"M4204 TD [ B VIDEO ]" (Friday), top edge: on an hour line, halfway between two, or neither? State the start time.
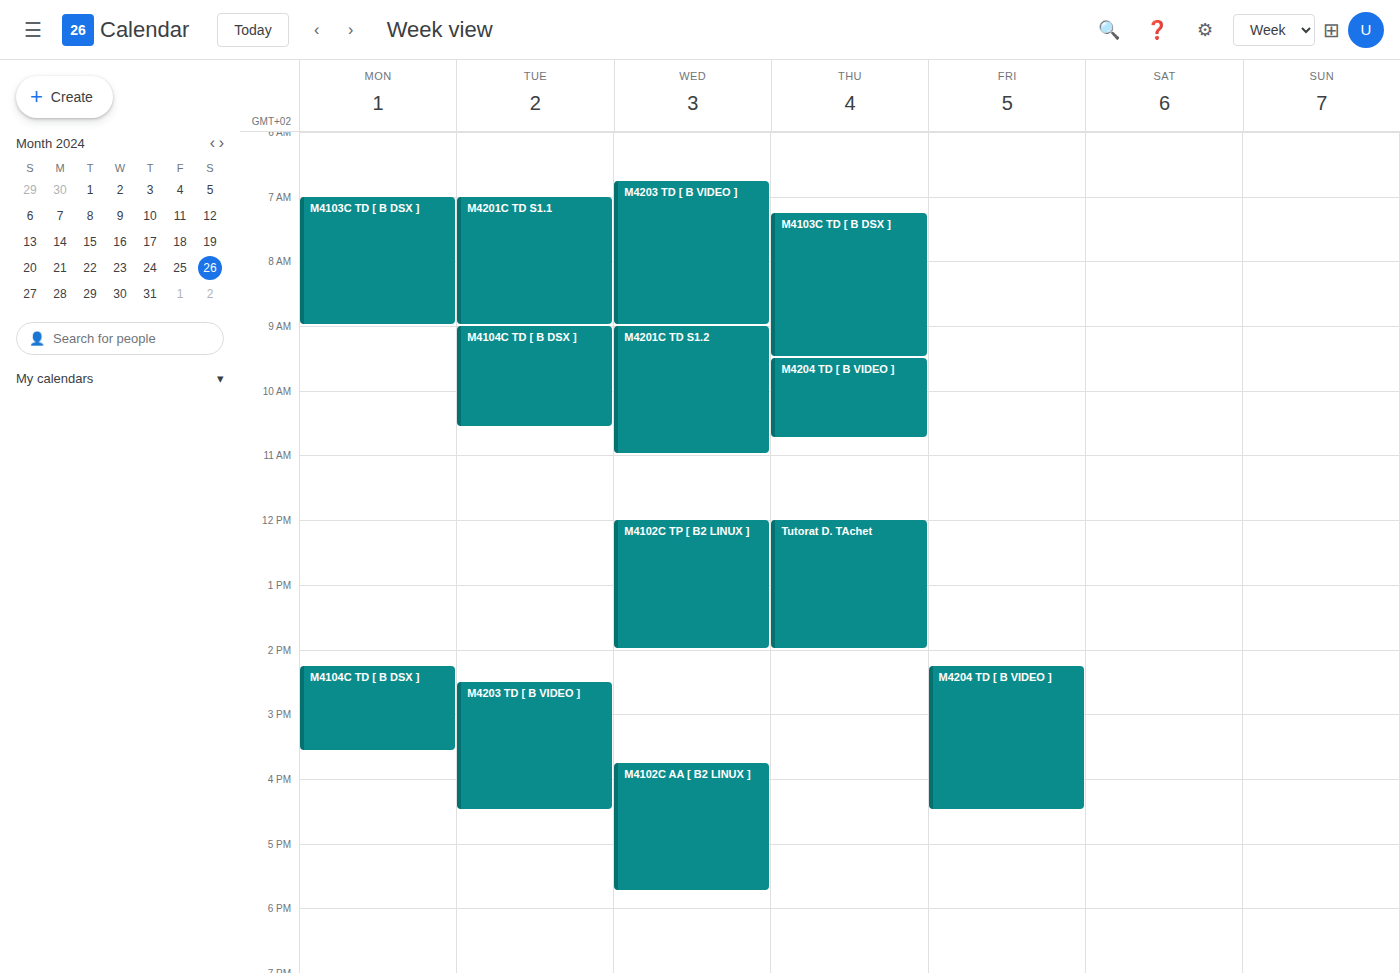
2:15 PM -- neither: a quarter of the way from the 2 PM line to the 3 PM line.